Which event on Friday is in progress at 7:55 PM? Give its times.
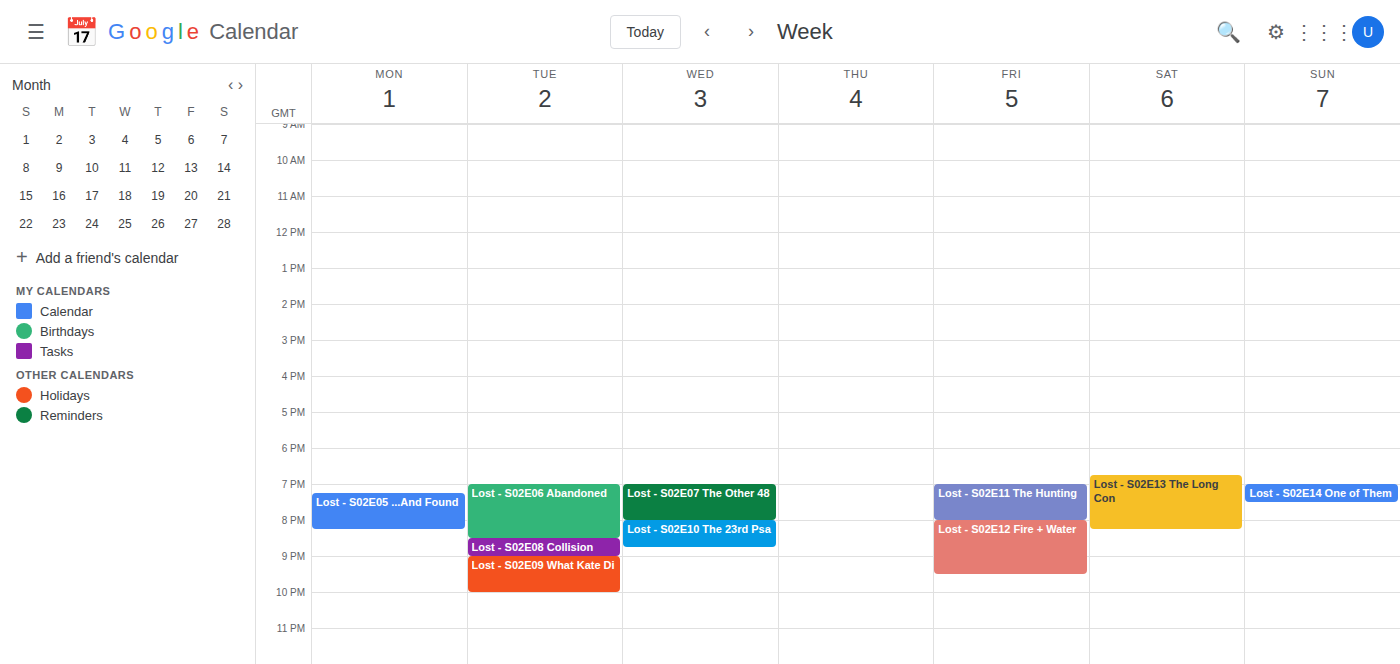
"Lost - S02E11 The Hunting", 7:00 PM to 8:00 PM